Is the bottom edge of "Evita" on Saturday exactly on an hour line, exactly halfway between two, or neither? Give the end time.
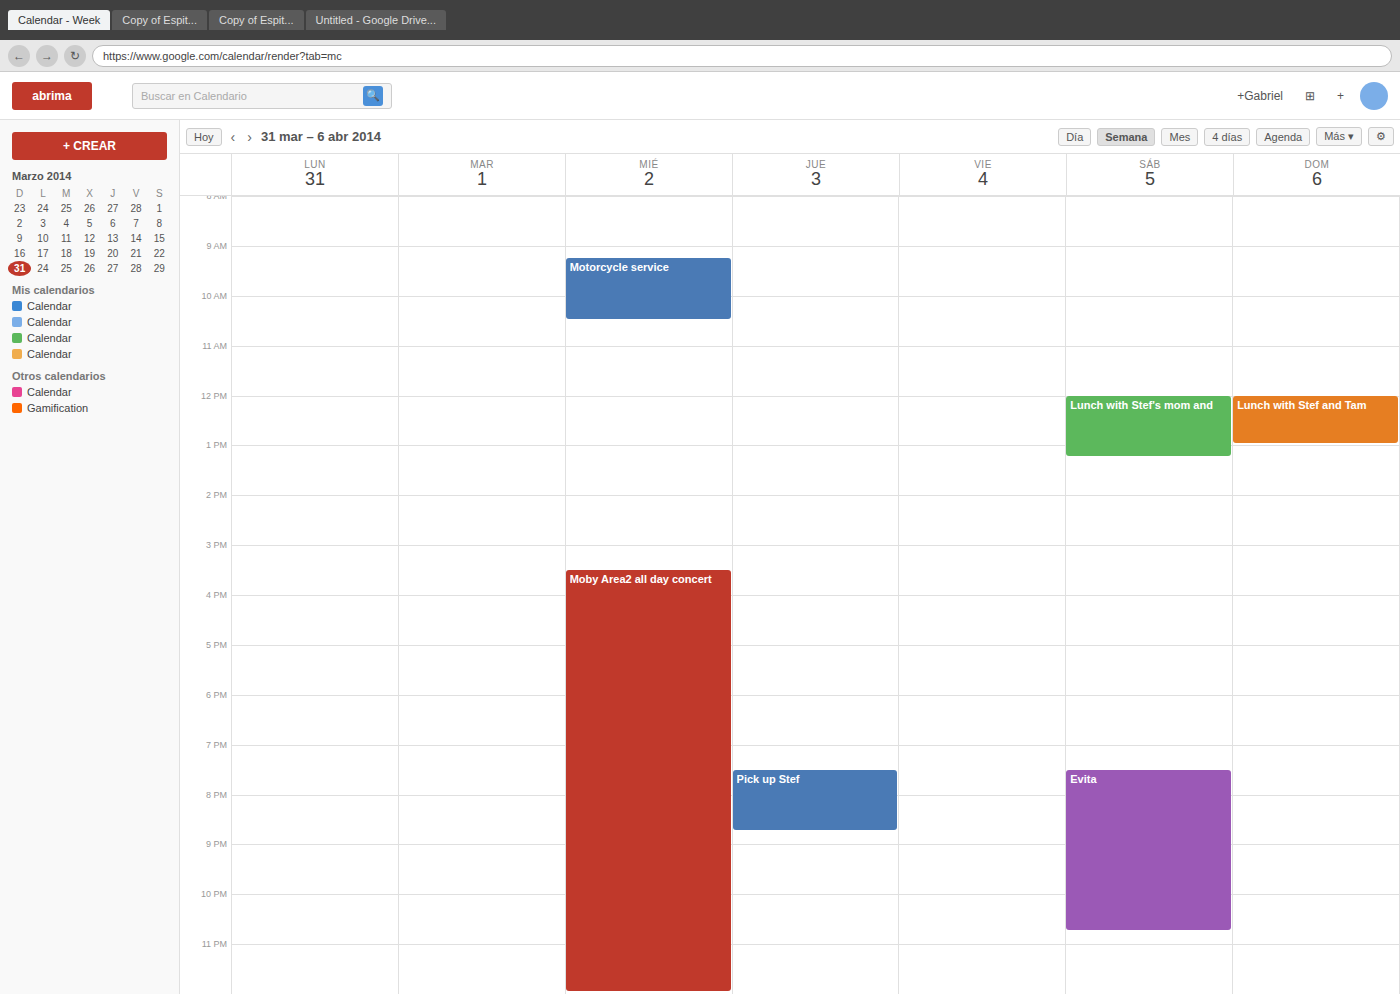
10:45 PM -- neither: three quarters of the way from the 10 PM line to the 11 PM line.